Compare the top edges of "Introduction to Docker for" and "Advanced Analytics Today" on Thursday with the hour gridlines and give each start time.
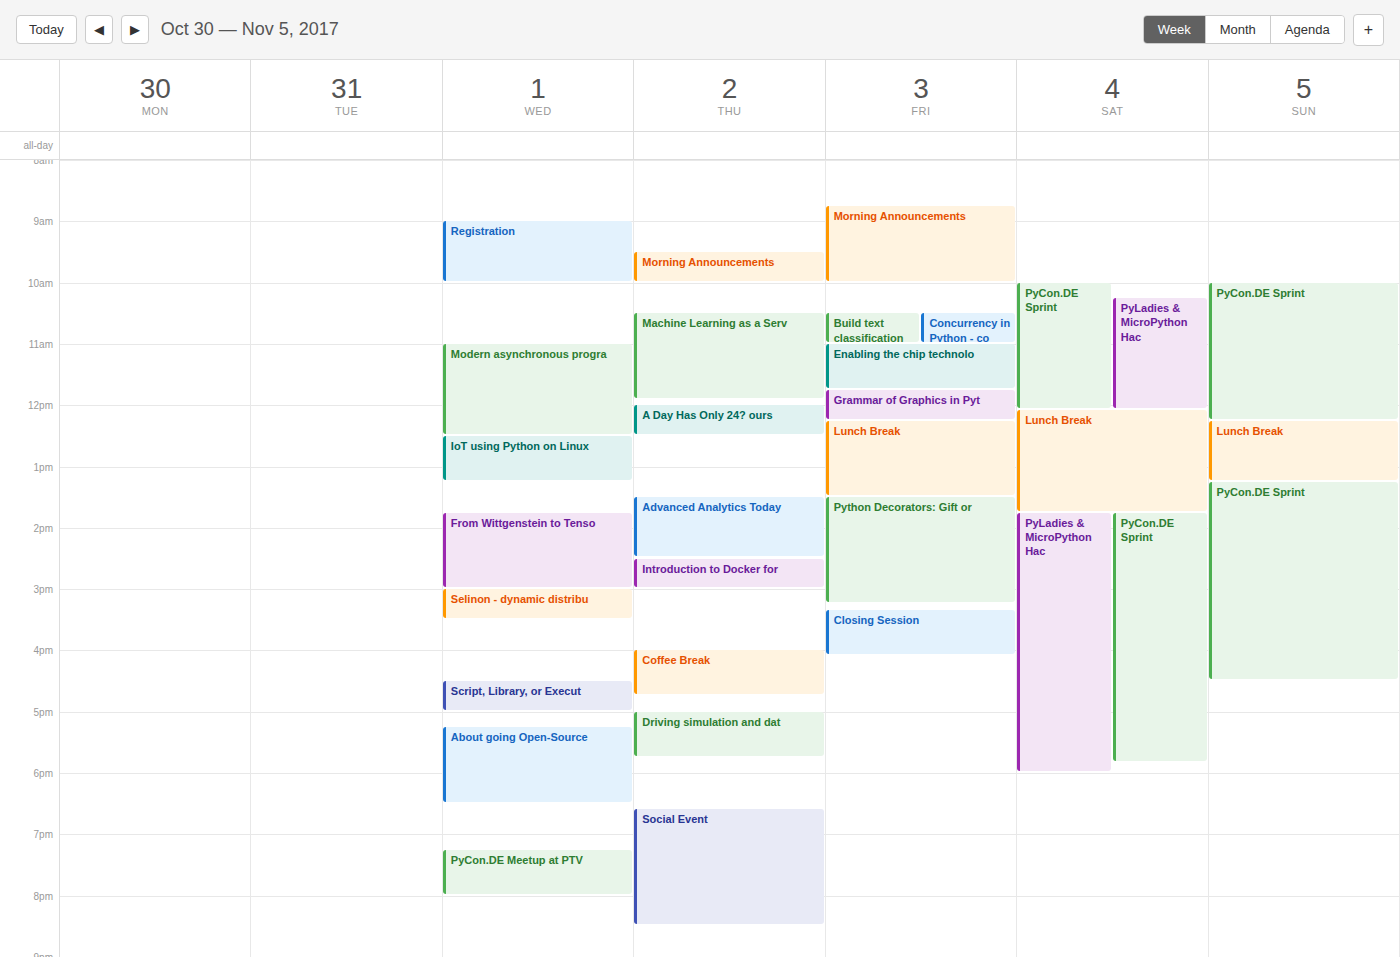
"Introduction to Docker for": 2:30 PM, halfway between the 2 PM and 3 PM lines. "Advanced Analytics Today": 1:30 PM, halfway between the 1 PM and 2 PM lines.